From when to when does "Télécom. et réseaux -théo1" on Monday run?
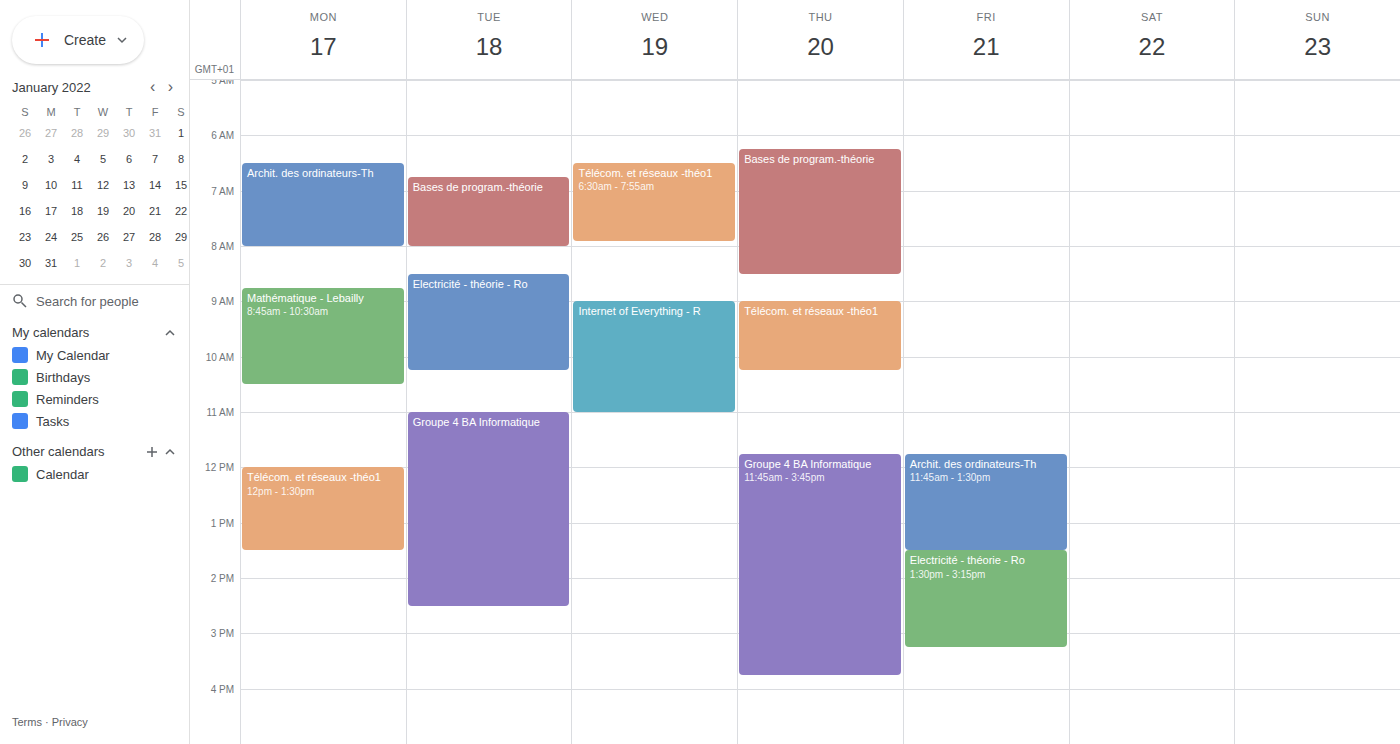
12:00 PM to 1:30 PM